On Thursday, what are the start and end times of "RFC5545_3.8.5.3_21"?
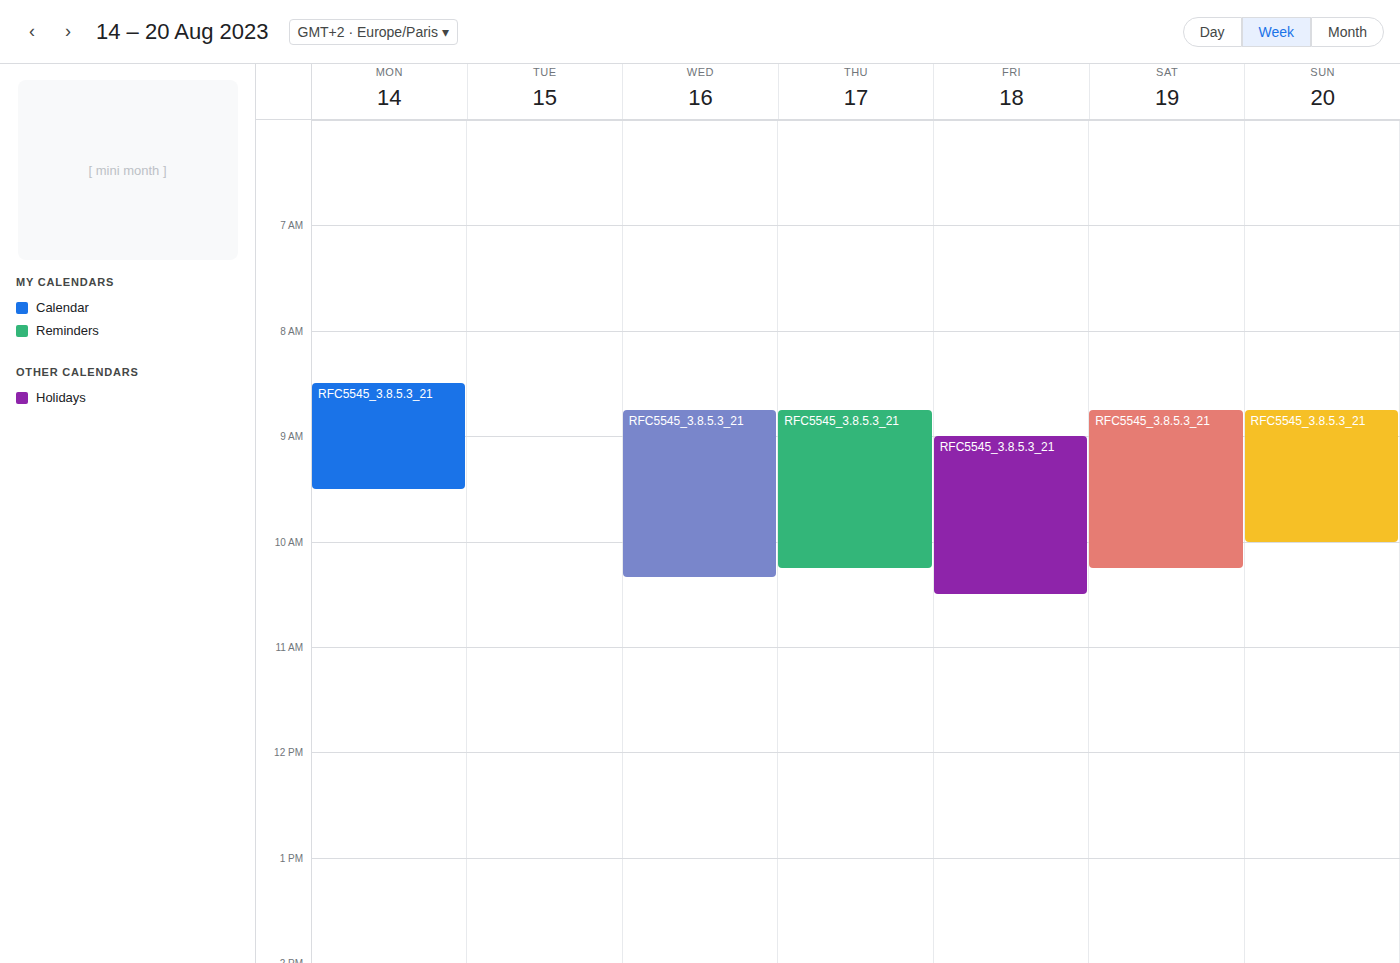
8:45 AM to 10:15 AM